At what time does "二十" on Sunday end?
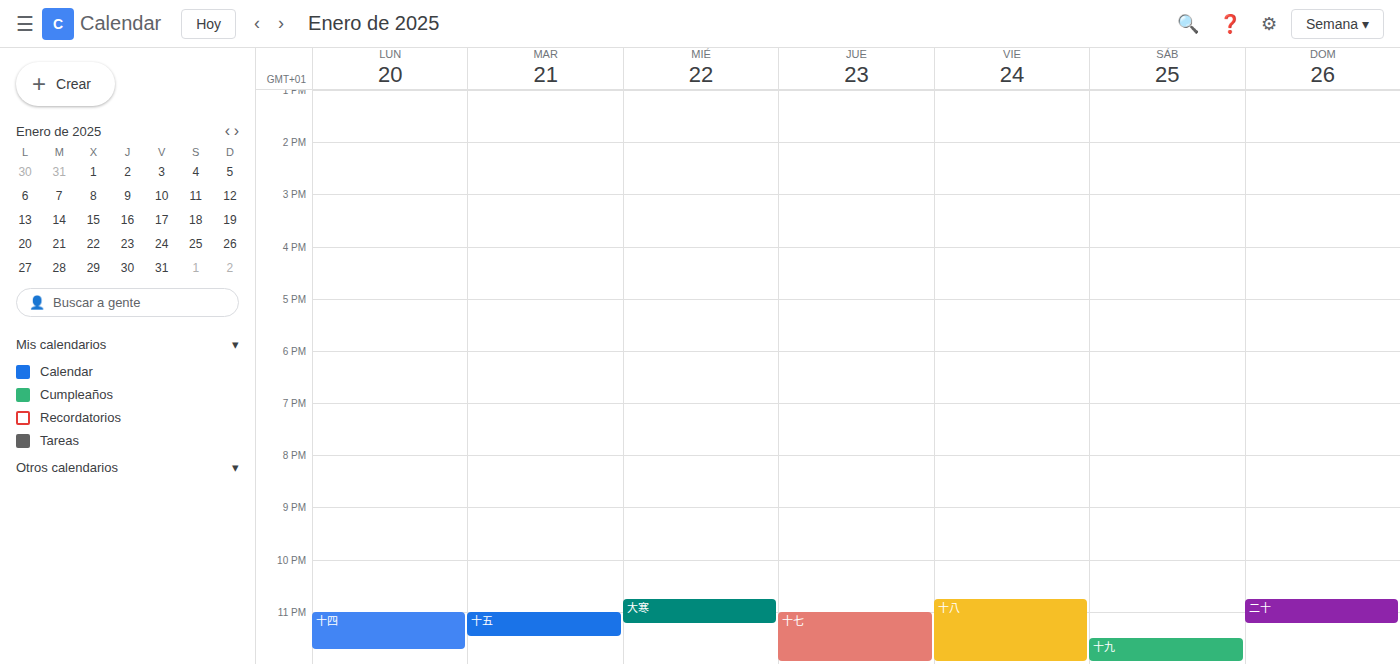
23:15